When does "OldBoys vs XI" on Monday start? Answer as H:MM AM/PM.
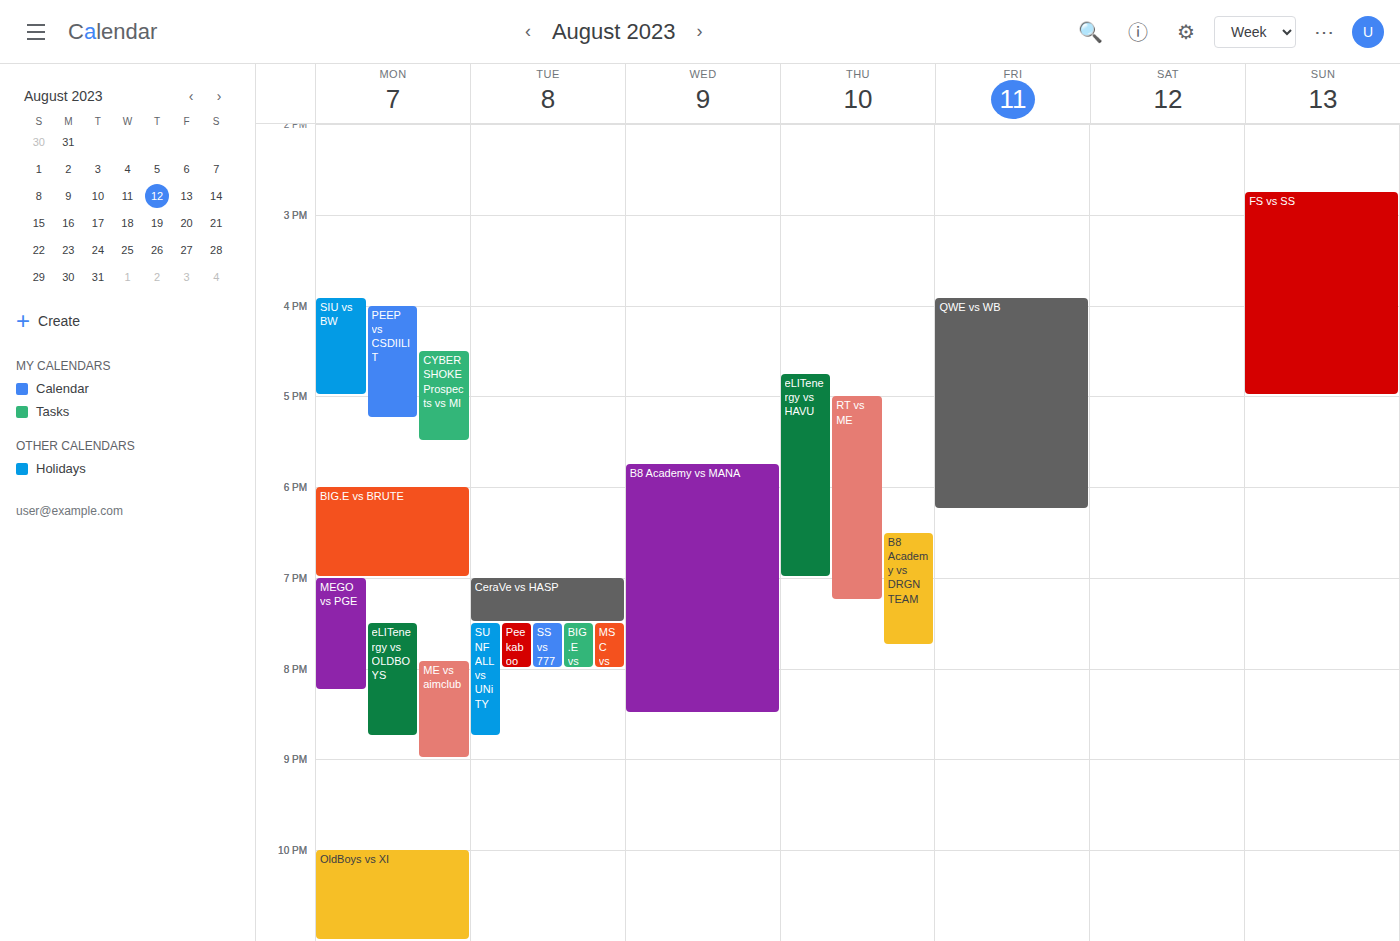
10:00 PM